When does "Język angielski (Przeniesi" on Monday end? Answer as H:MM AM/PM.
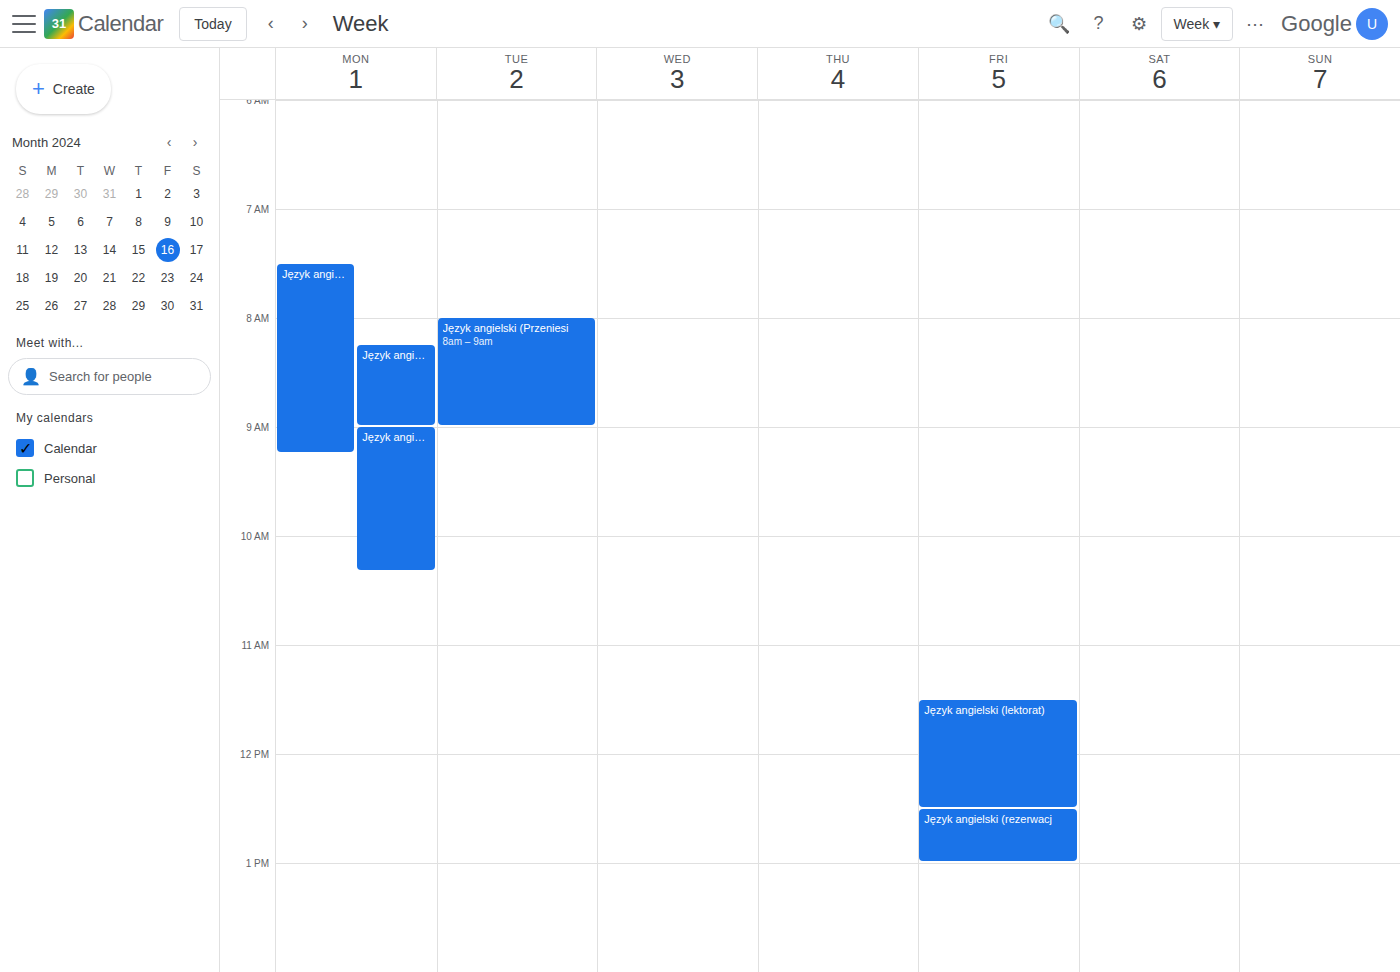
9:15 AM